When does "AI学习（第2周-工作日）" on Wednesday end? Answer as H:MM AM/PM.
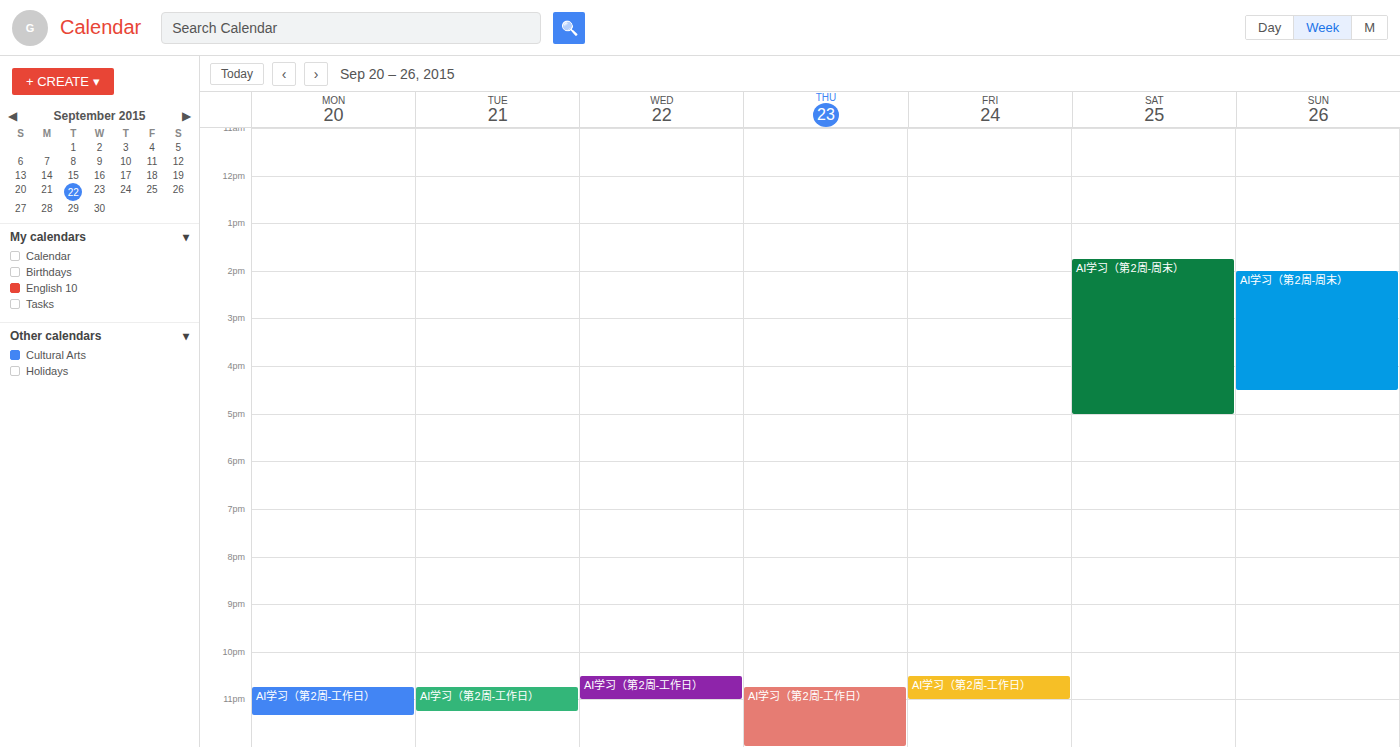
11:00 PM